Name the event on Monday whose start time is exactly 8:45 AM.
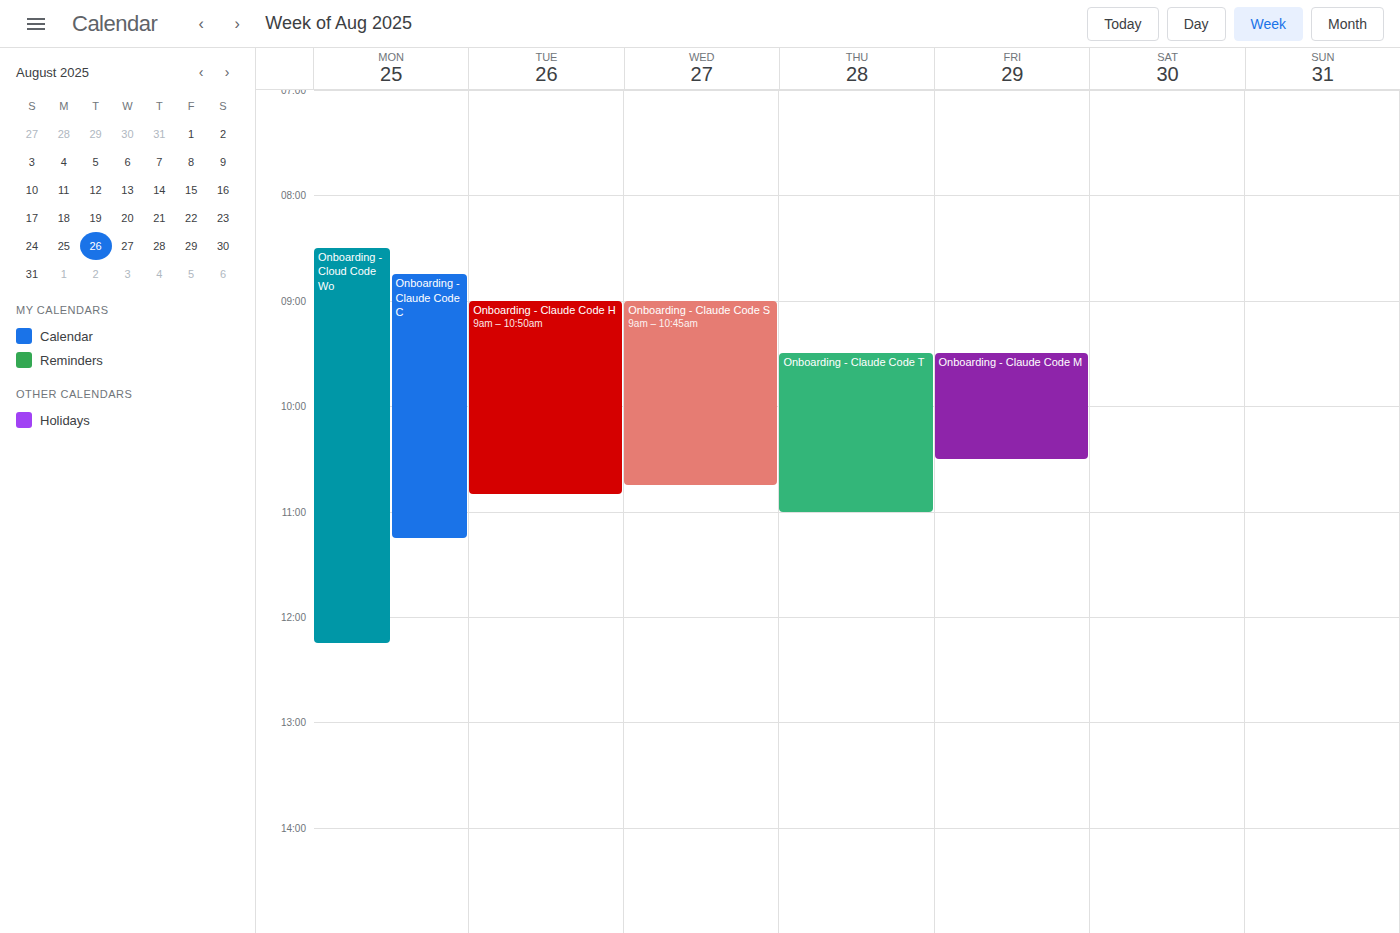
"Onboarding - Claude Code C"